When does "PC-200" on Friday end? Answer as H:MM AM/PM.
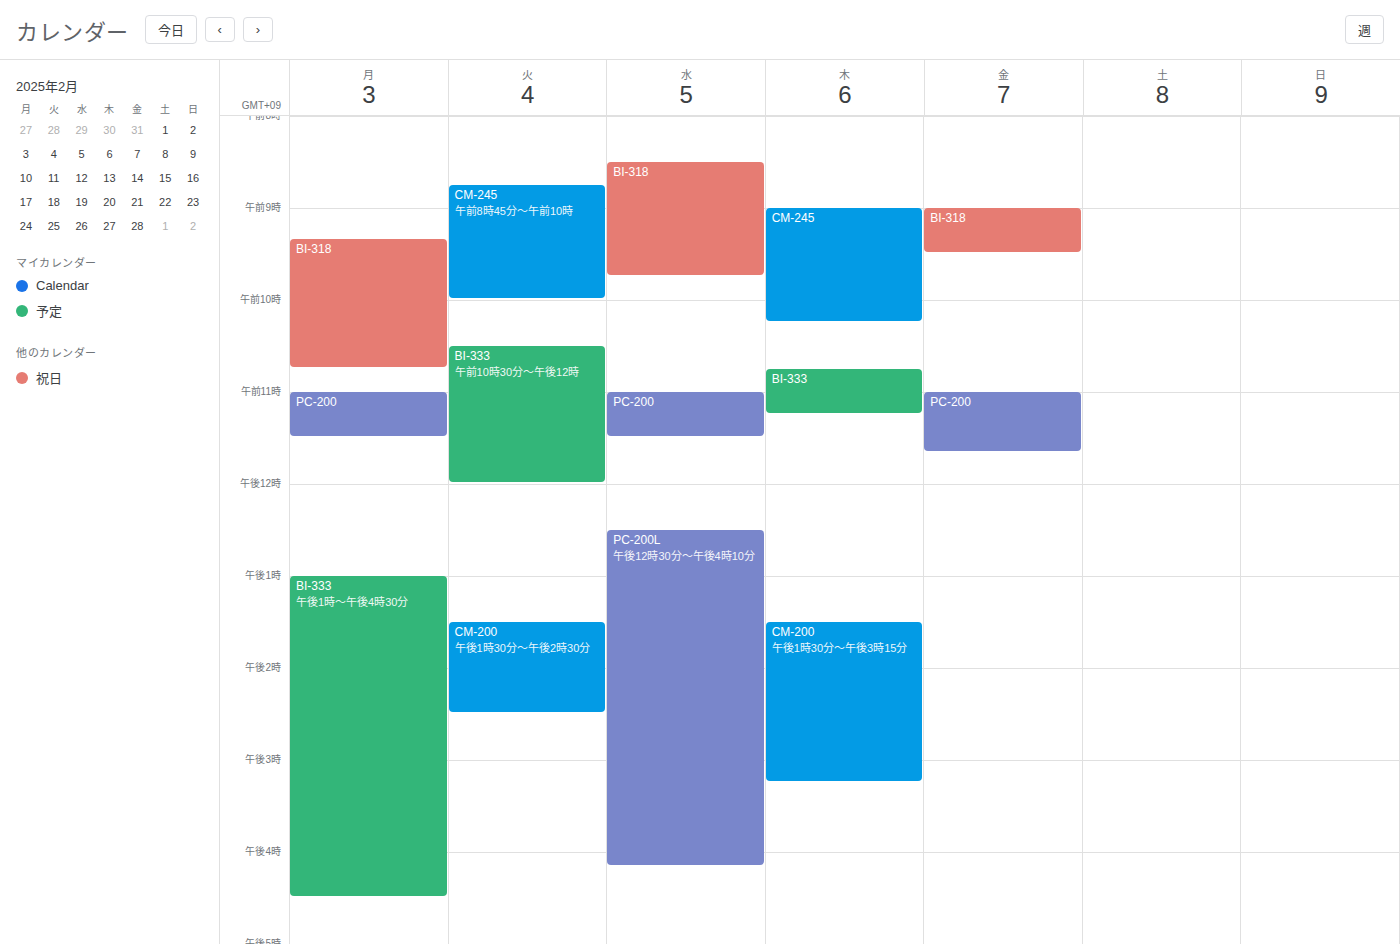
11:40 AM